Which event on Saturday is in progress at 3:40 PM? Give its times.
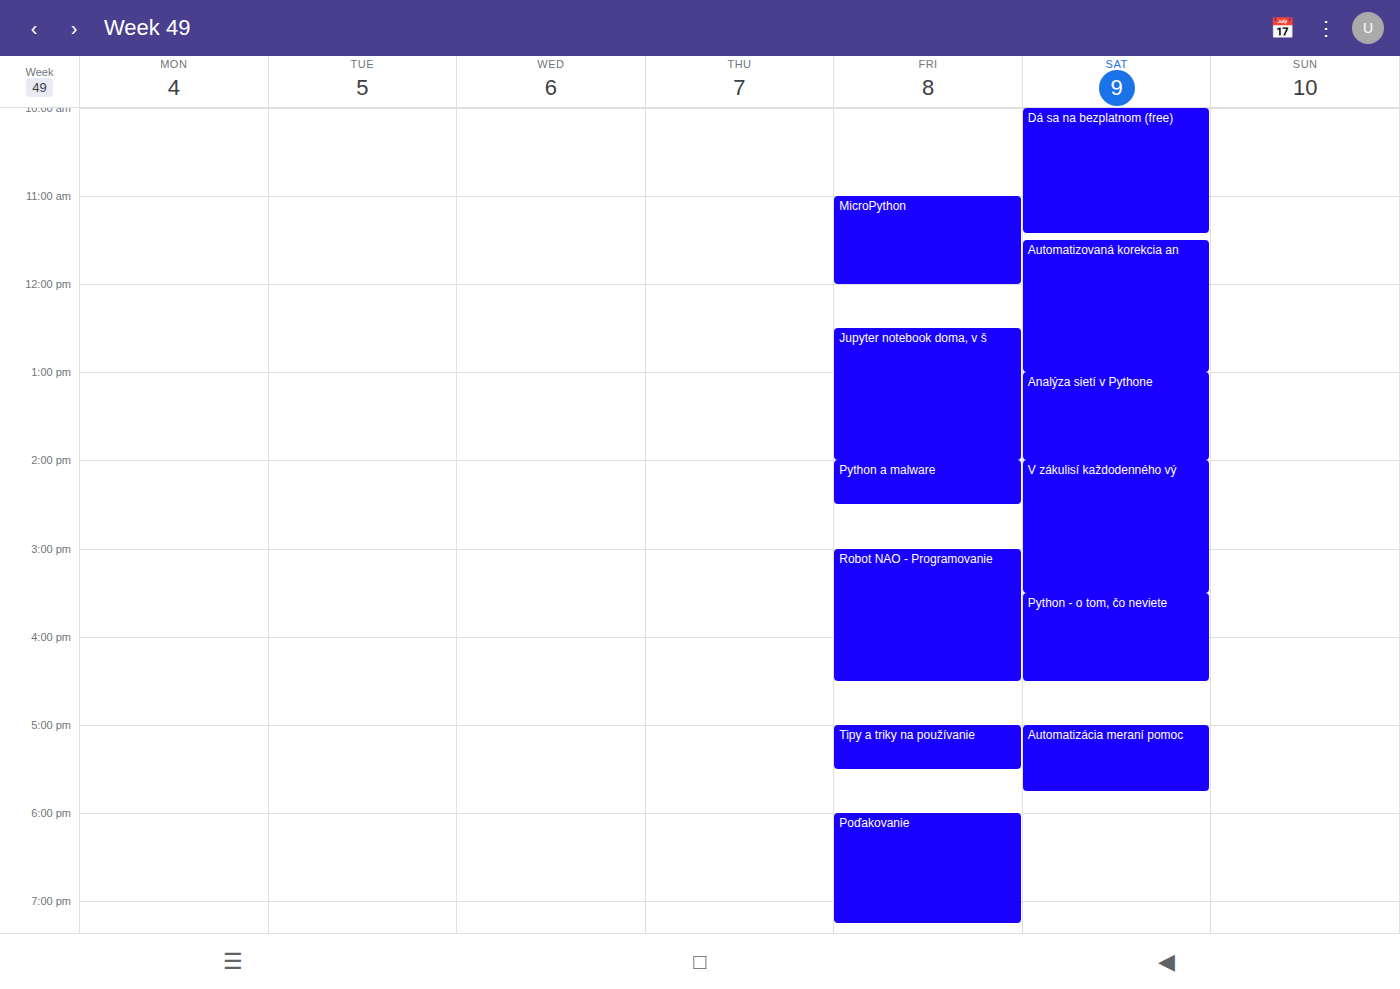
"Python - o tom, čo neviete", 3:30 PM to 4:30 PM